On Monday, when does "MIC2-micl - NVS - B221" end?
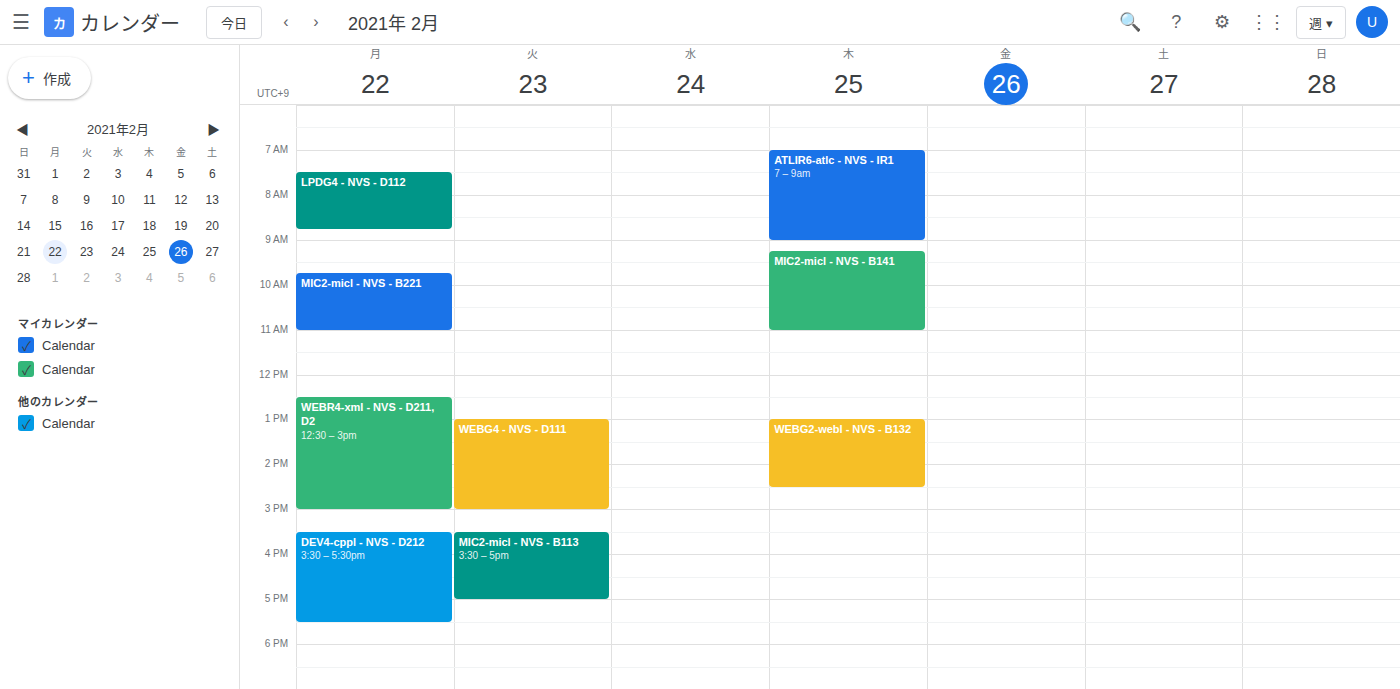
11:00 AM